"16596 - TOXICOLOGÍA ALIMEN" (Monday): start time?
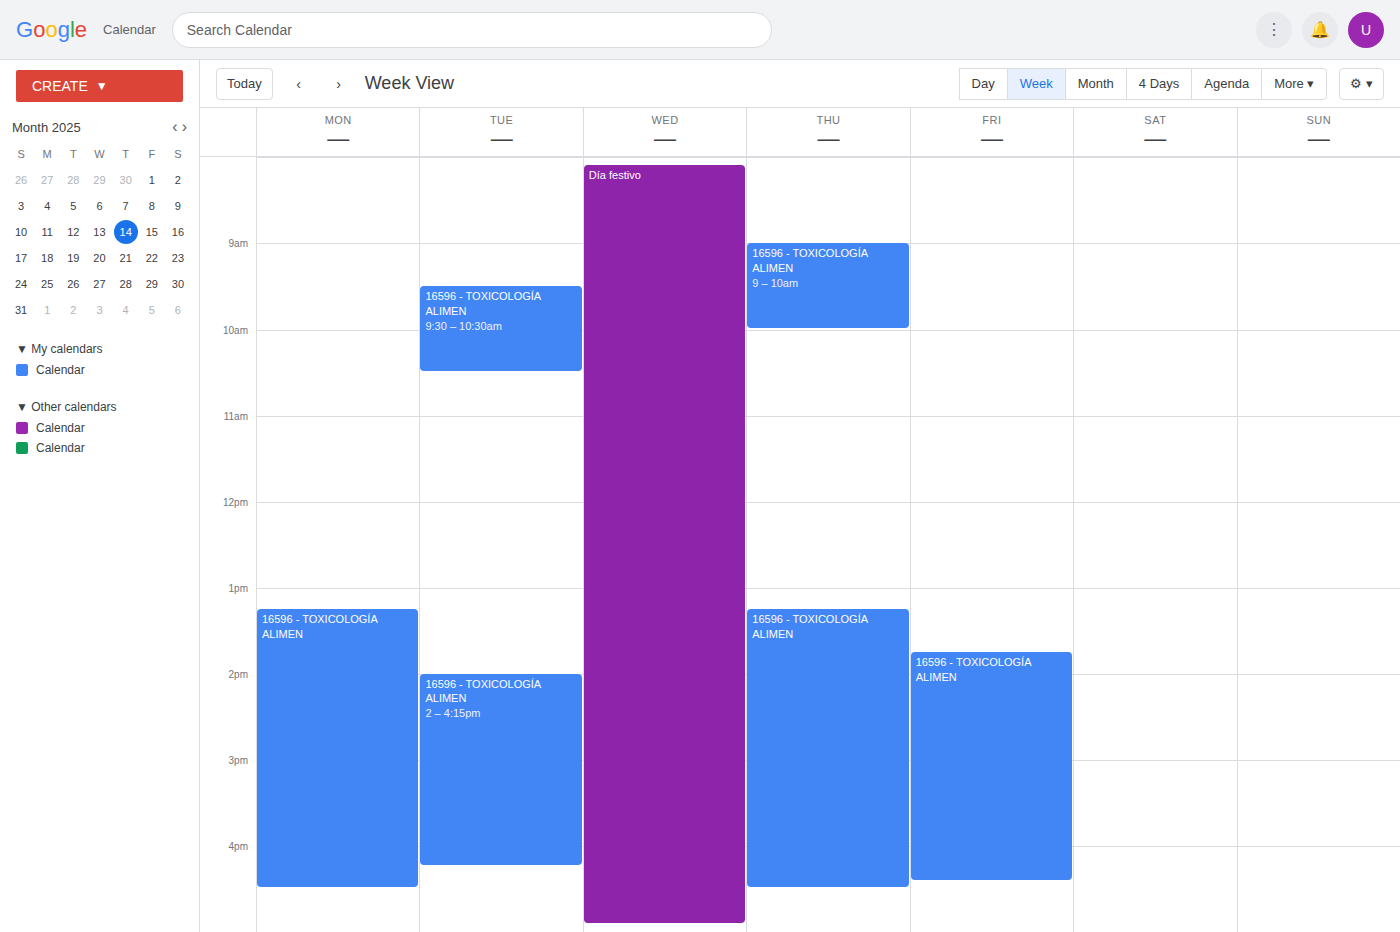
1:15 PM